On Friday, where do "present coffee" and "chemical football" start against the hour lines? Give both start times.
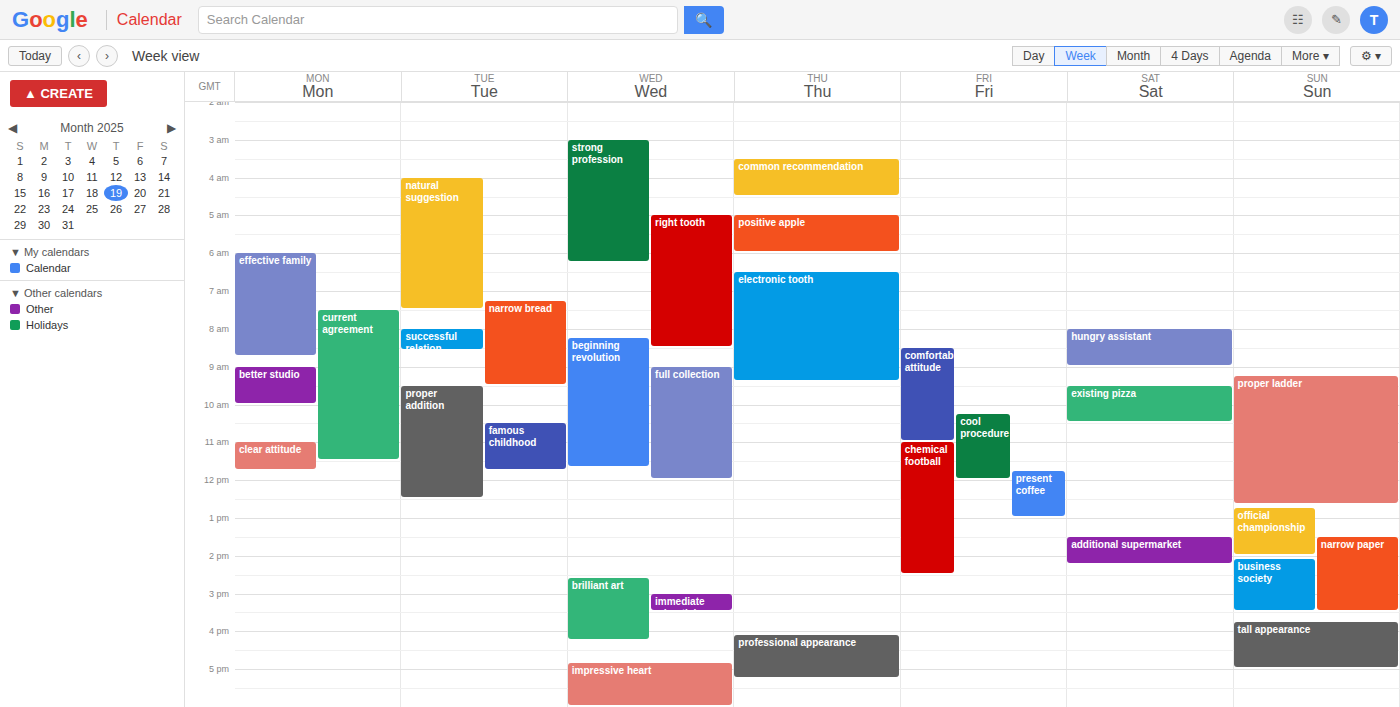
"present coffee": 11:45 AM, neither: three quarters of the way from the 11 AM line to the 12 PM line. "chemical football": 11:00 AM, exactly on the 11 AM line.